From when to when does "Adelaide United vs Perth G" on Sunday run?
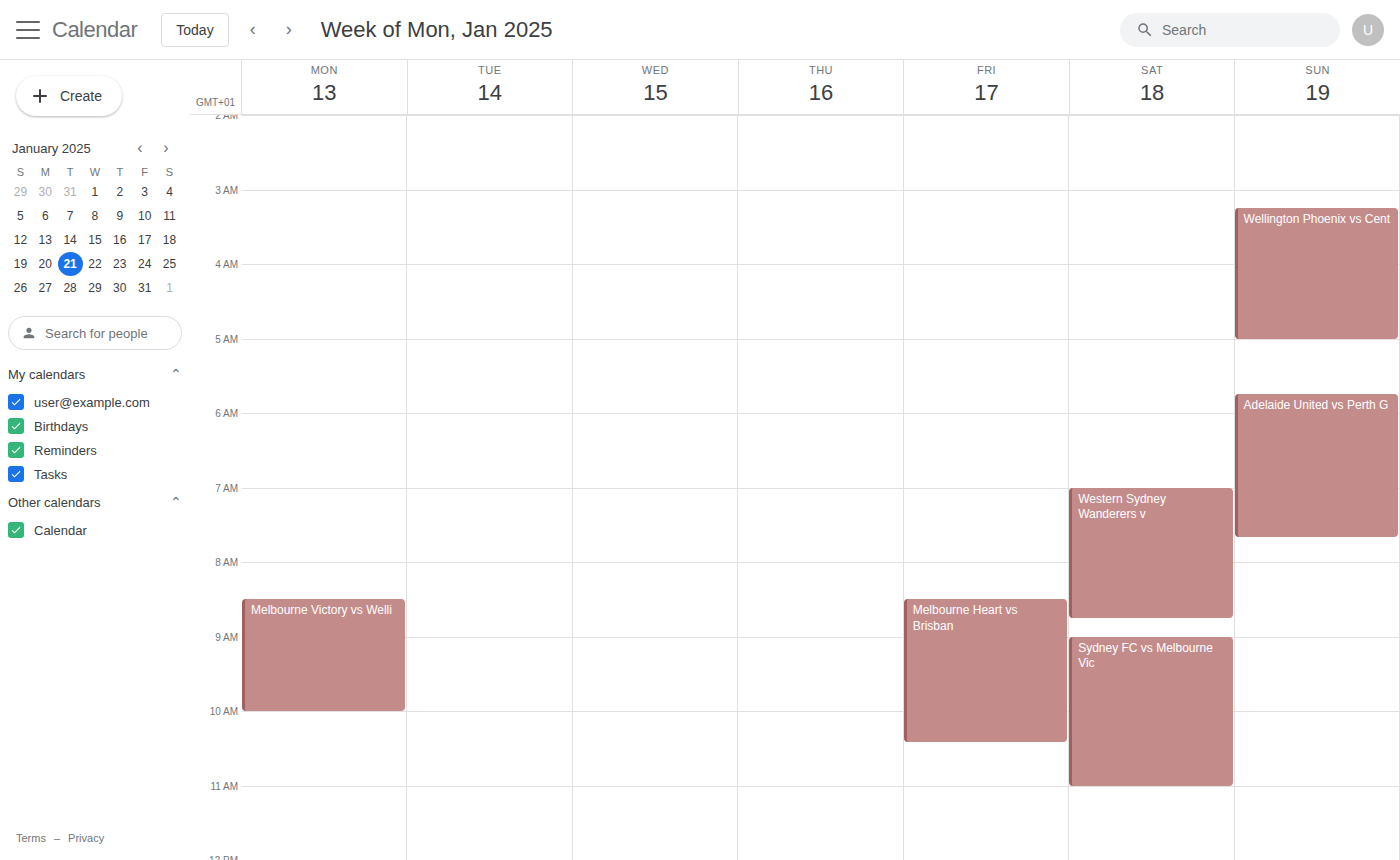
5:45 AM to 7:40 AM